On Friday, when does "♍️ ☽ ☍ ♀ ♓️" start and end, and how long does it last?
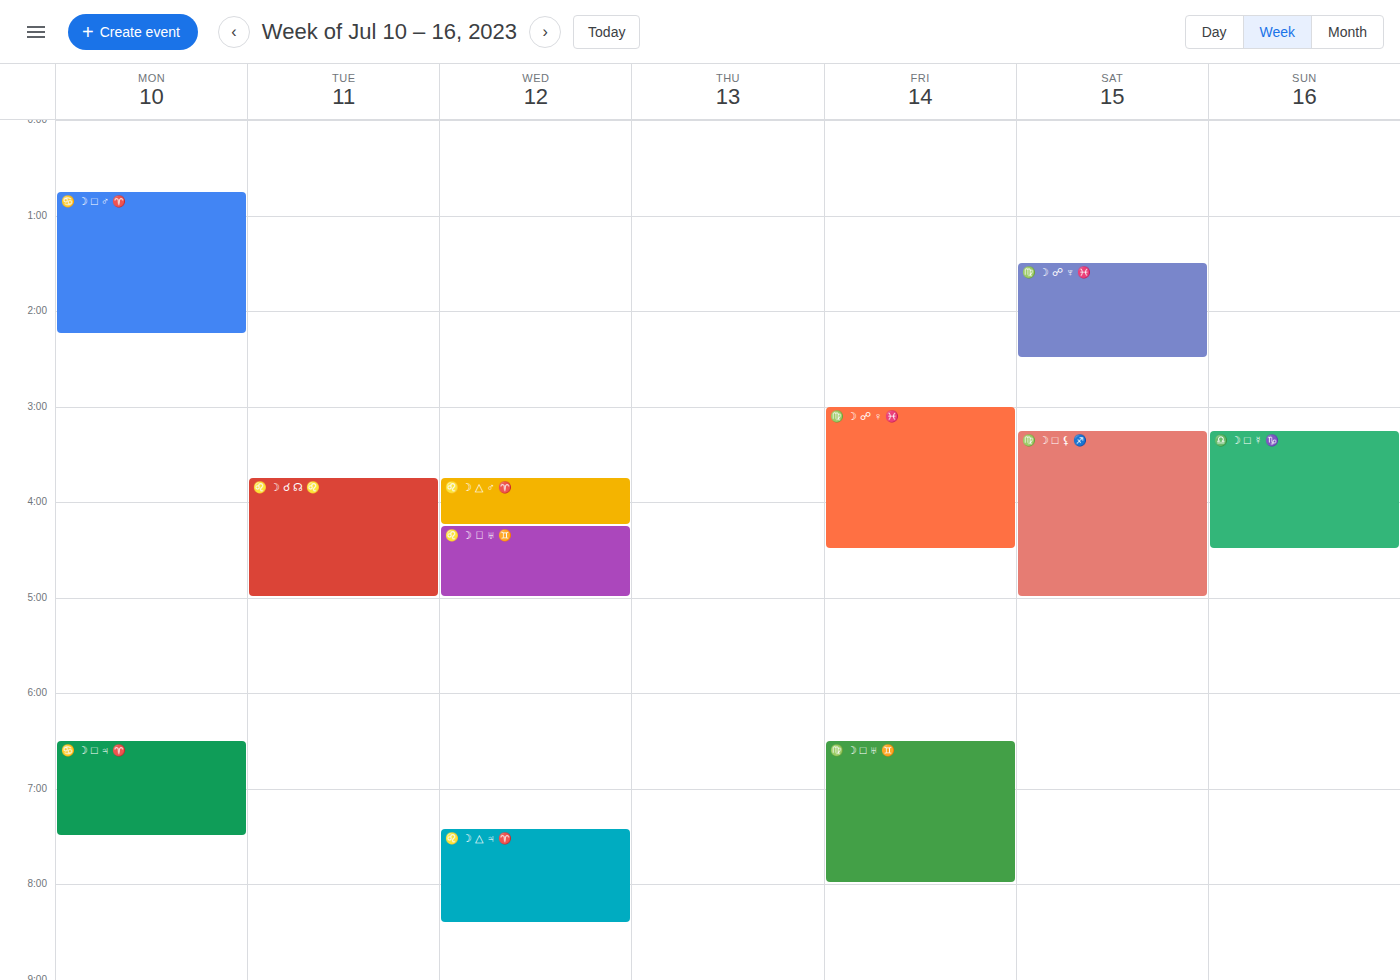
3:00 AM to 4:30 AM, 1 hour 30 minutes